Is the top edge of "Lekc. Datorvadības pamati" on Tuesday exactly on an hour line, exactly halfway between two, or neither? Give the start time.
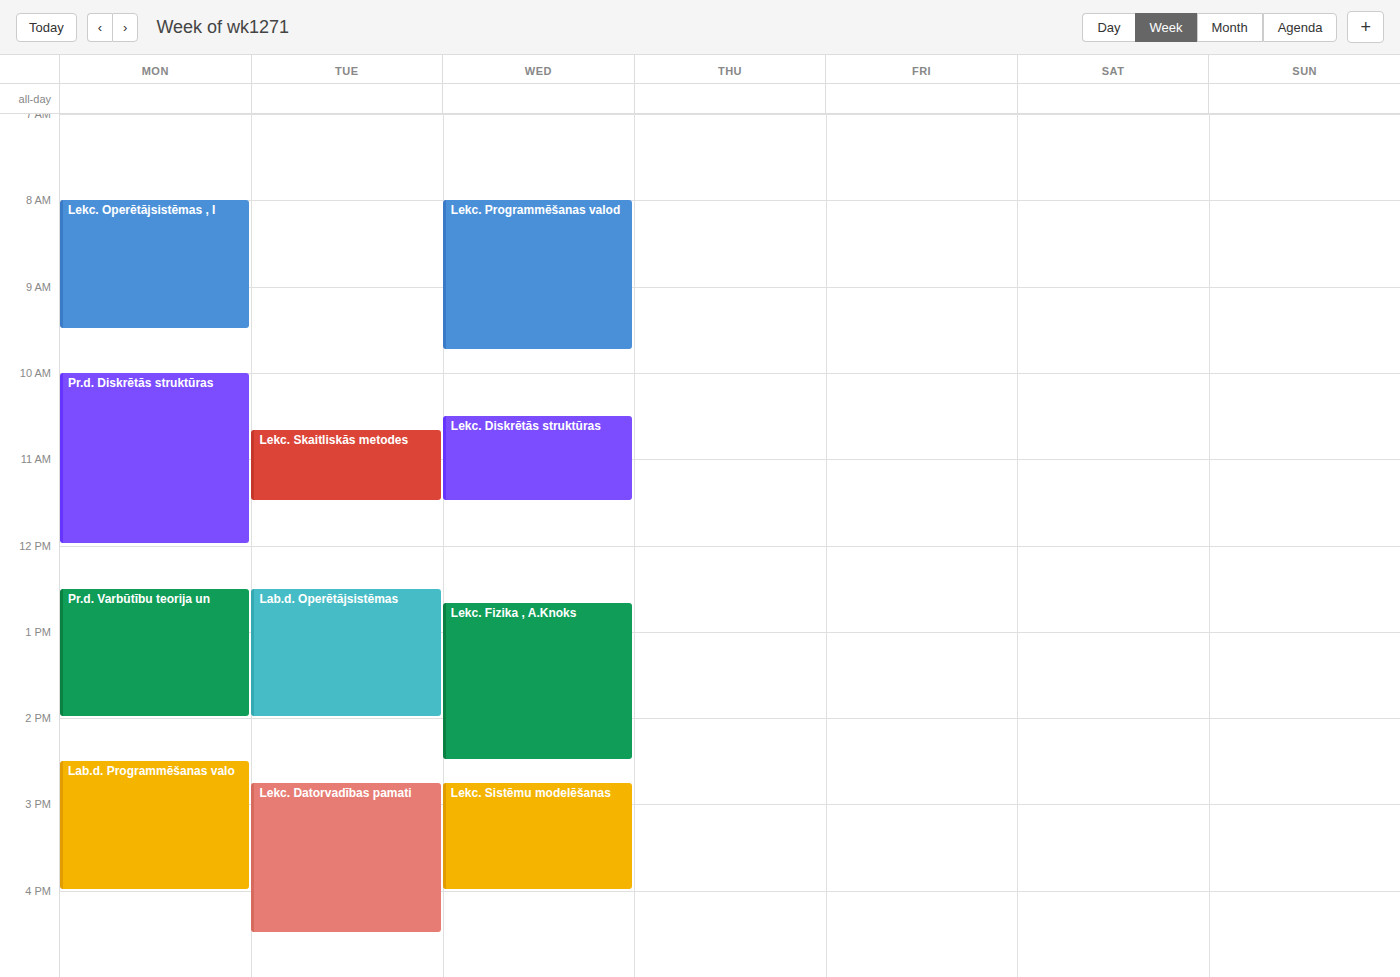
2:45 PM -- neither: three quarters of the way from the 2 PM line to the 3 PM line.